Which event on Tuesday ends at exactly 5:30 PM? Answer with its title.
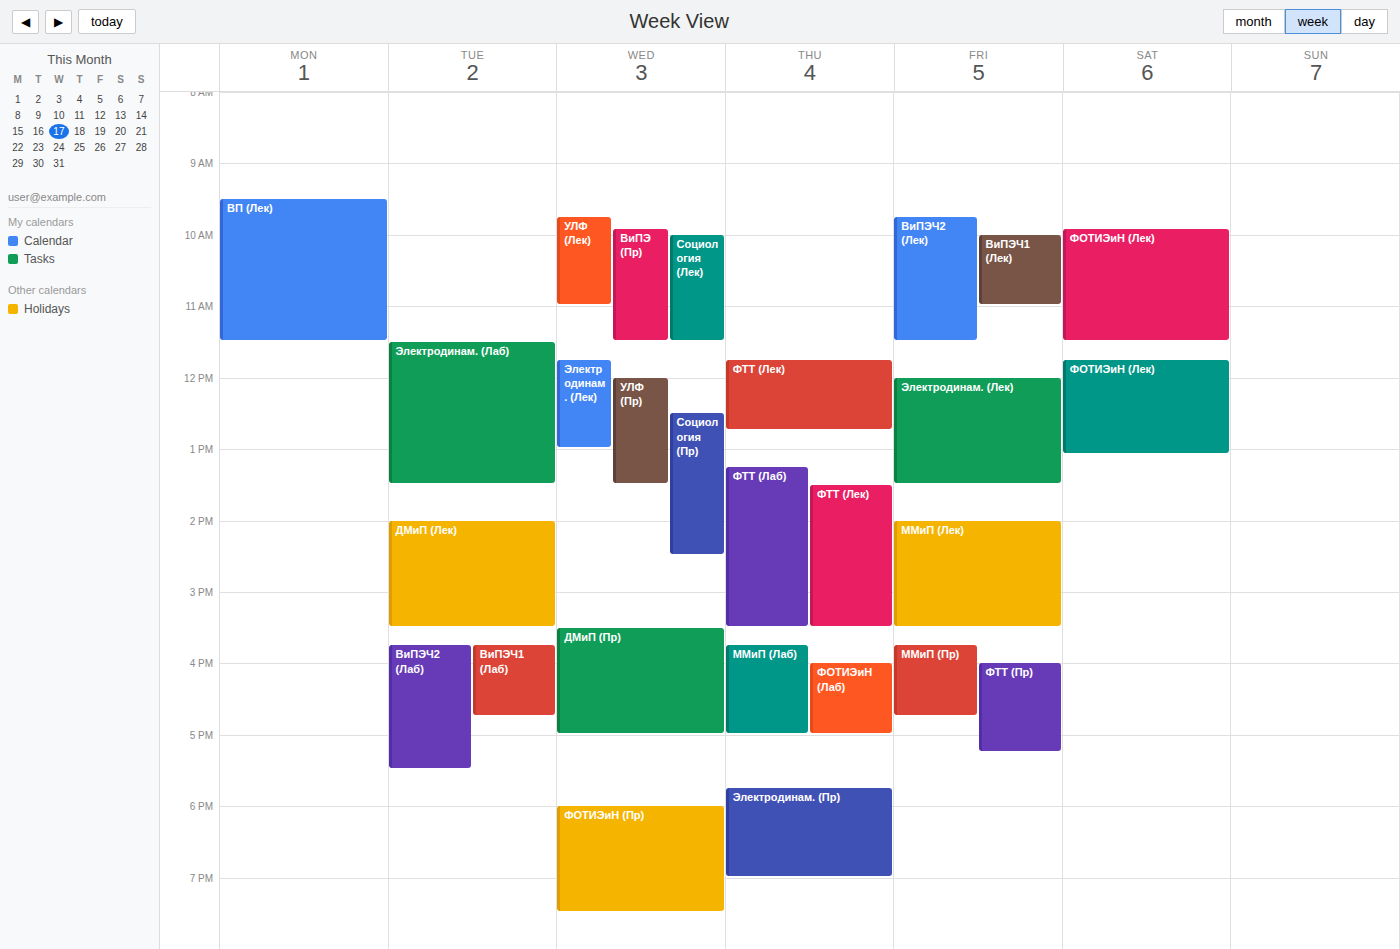
"ВиПЭЧ2 (Лаб)"